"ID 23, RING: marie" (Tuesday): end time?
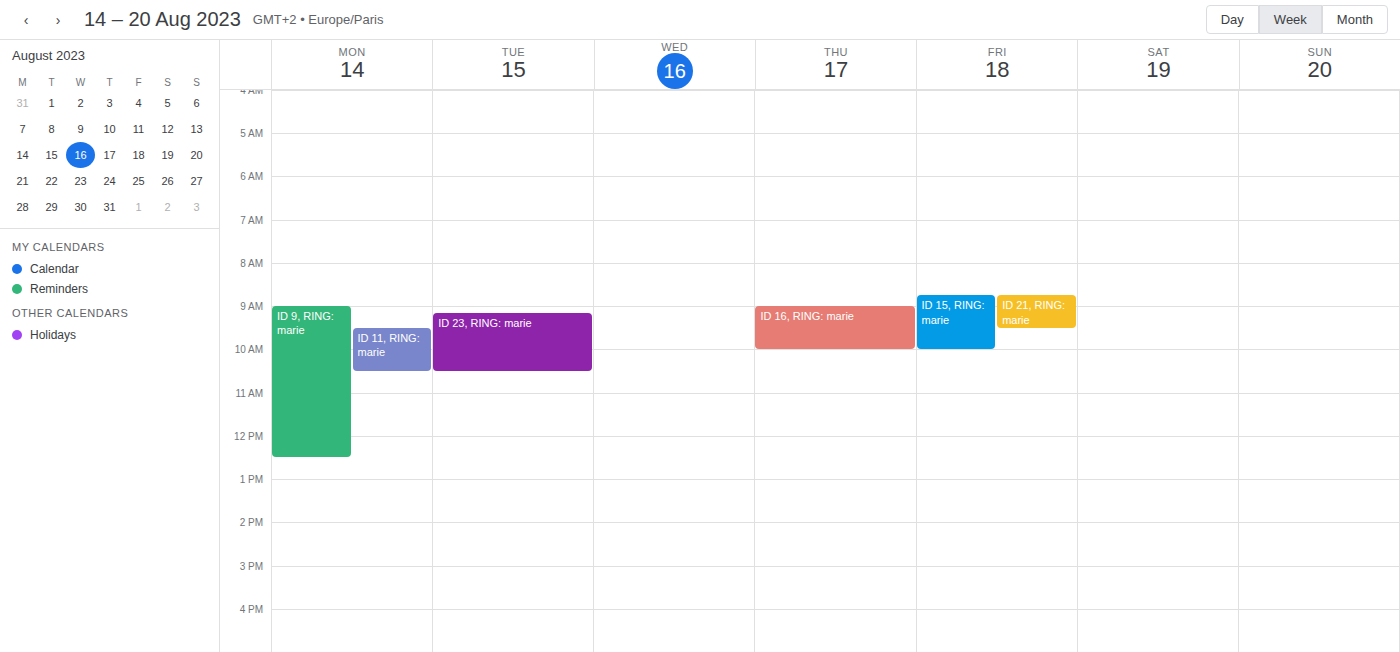
10:30 AM